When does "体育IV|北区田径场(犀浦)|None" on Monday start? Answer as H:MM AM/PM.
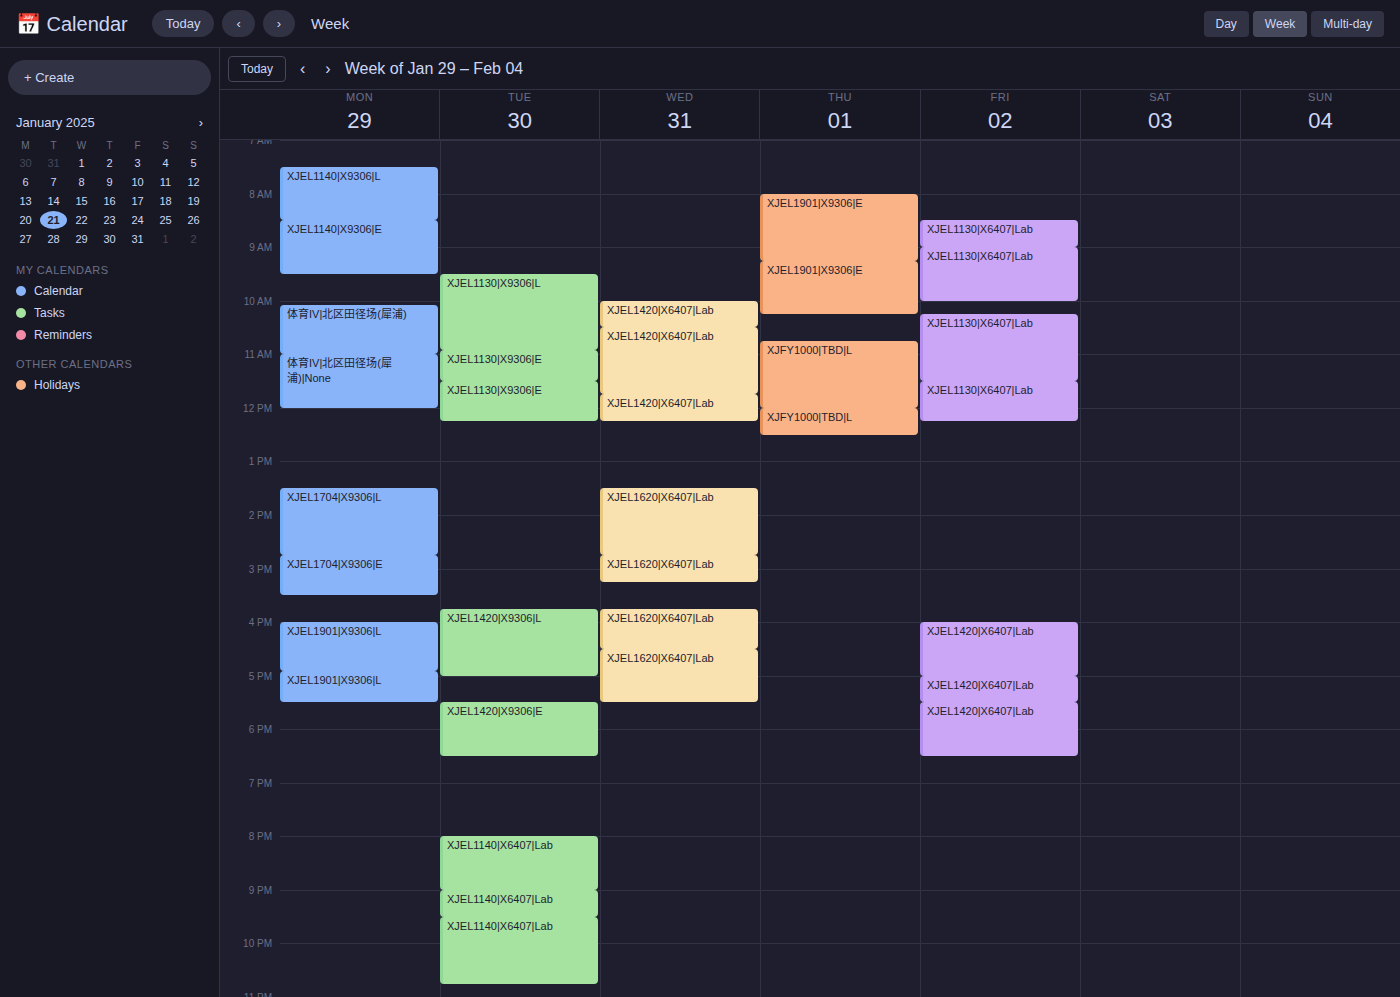
11:00 AM